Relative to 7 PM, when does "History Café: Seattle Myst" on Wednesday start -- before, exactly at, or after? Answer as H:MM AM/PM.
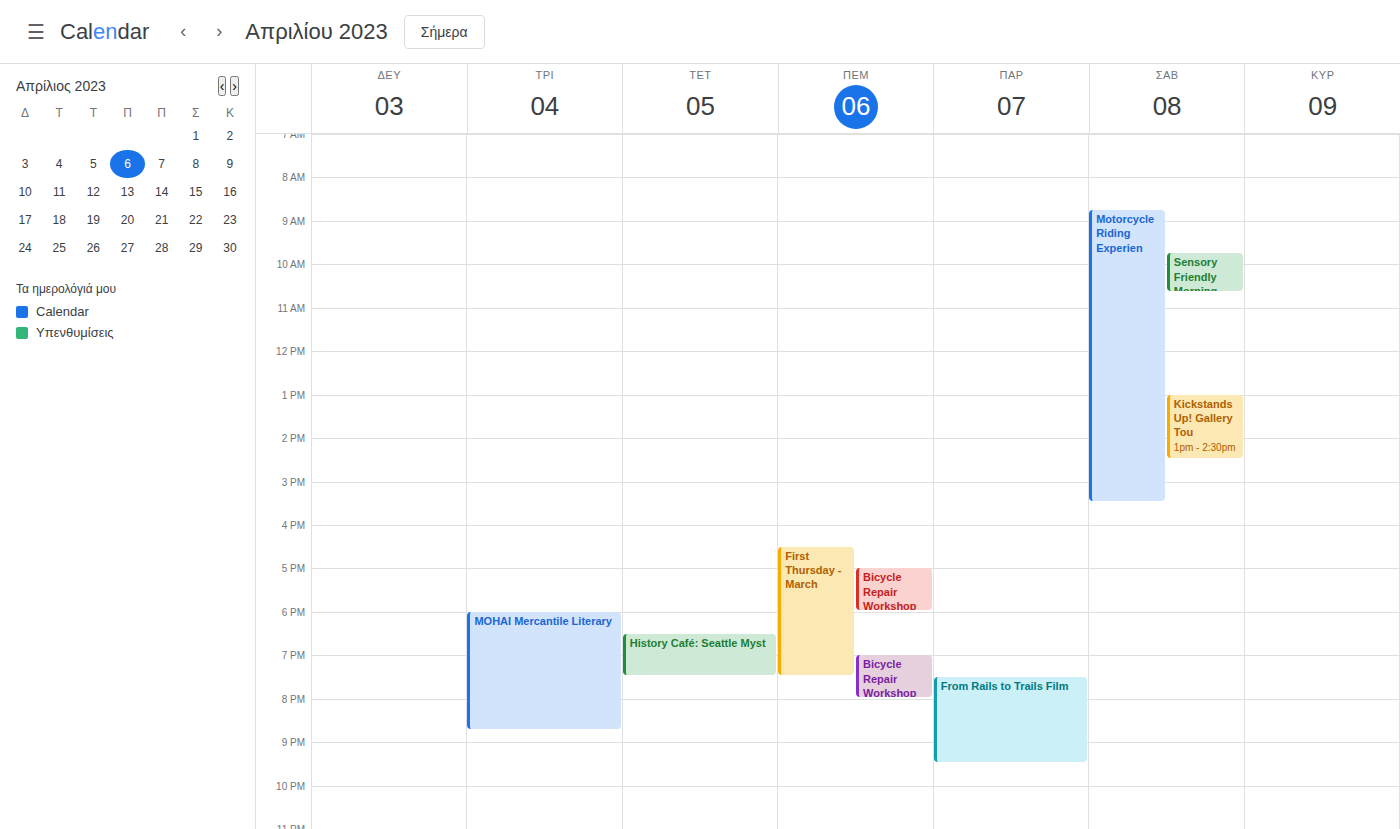
6:30 PM -- before 7 PM, 30 minutes above the 7 PM line.